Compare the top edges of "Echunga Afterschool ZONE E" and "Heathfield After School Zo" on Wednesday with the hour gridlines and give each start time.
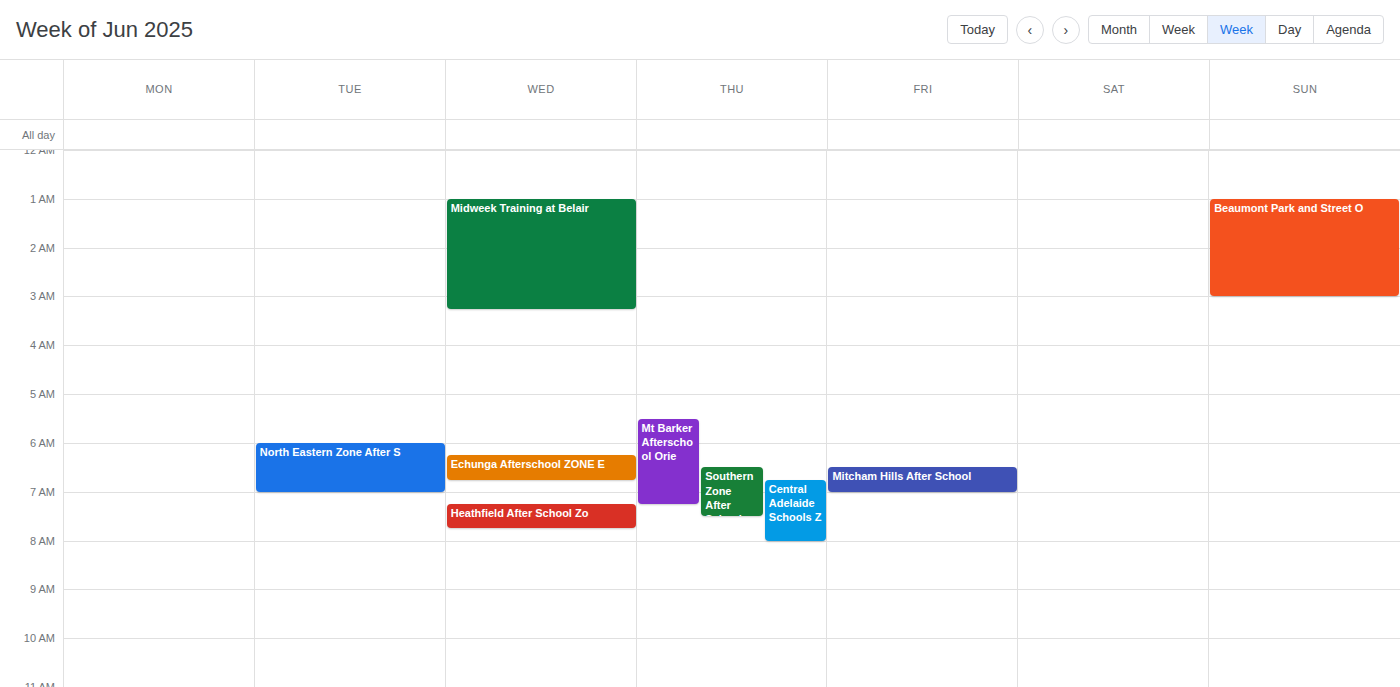
"Echunga Afterschool ZONE E": 6:15 AM, neither: a quarter of the way from the 6 AM line to the 7 AM line. "Heathfield After School Zo": 7:15 AM, neither: a quarter of the way from the 7 AM line to the 8 AM line.